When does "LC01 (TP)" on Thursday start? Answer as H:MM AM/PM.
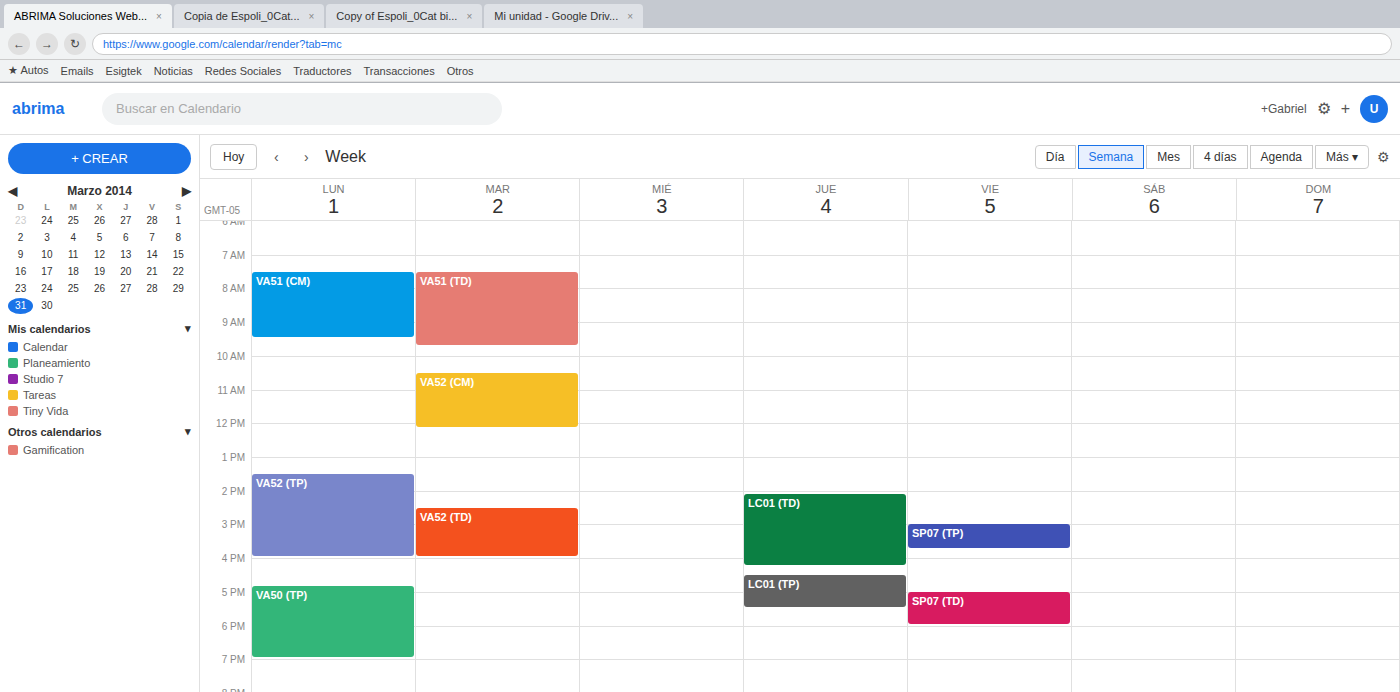
4:30 PM